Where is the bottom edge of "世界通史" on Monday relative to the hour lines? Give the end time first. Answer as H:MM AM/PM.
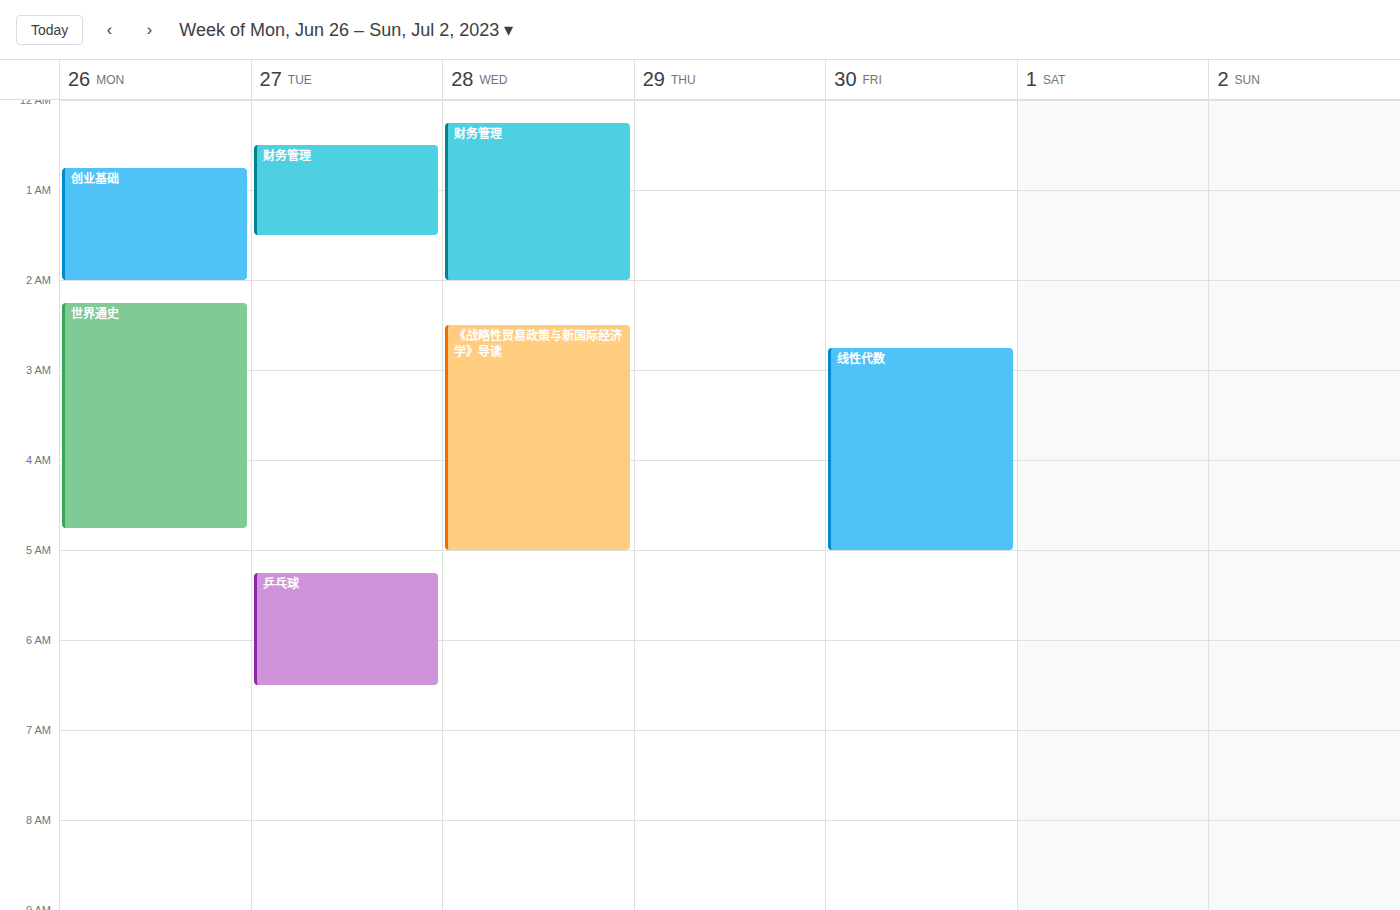
4:45 AM -- neither: three quarters of the way from the 4 AM line to the 5 AM line.